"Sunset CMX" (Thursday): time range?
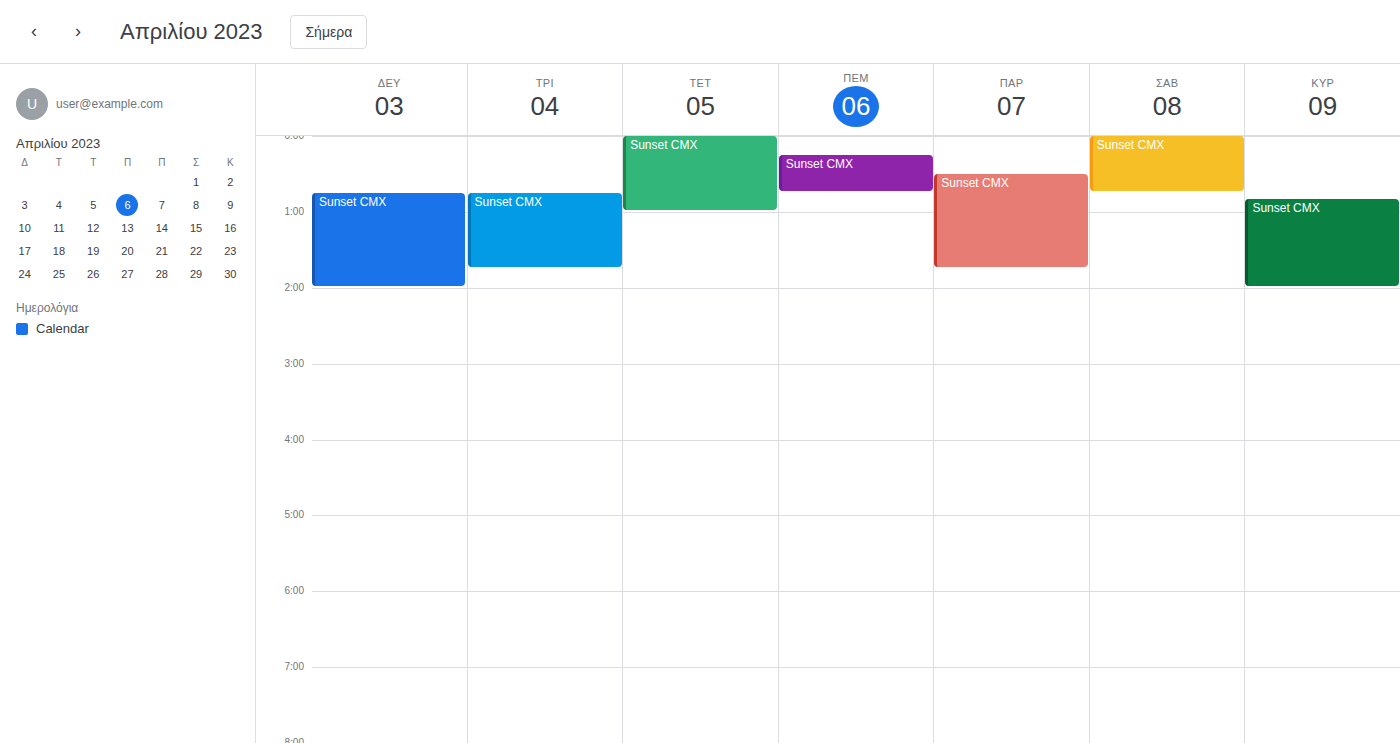
12:15 AM to 12:45 AM